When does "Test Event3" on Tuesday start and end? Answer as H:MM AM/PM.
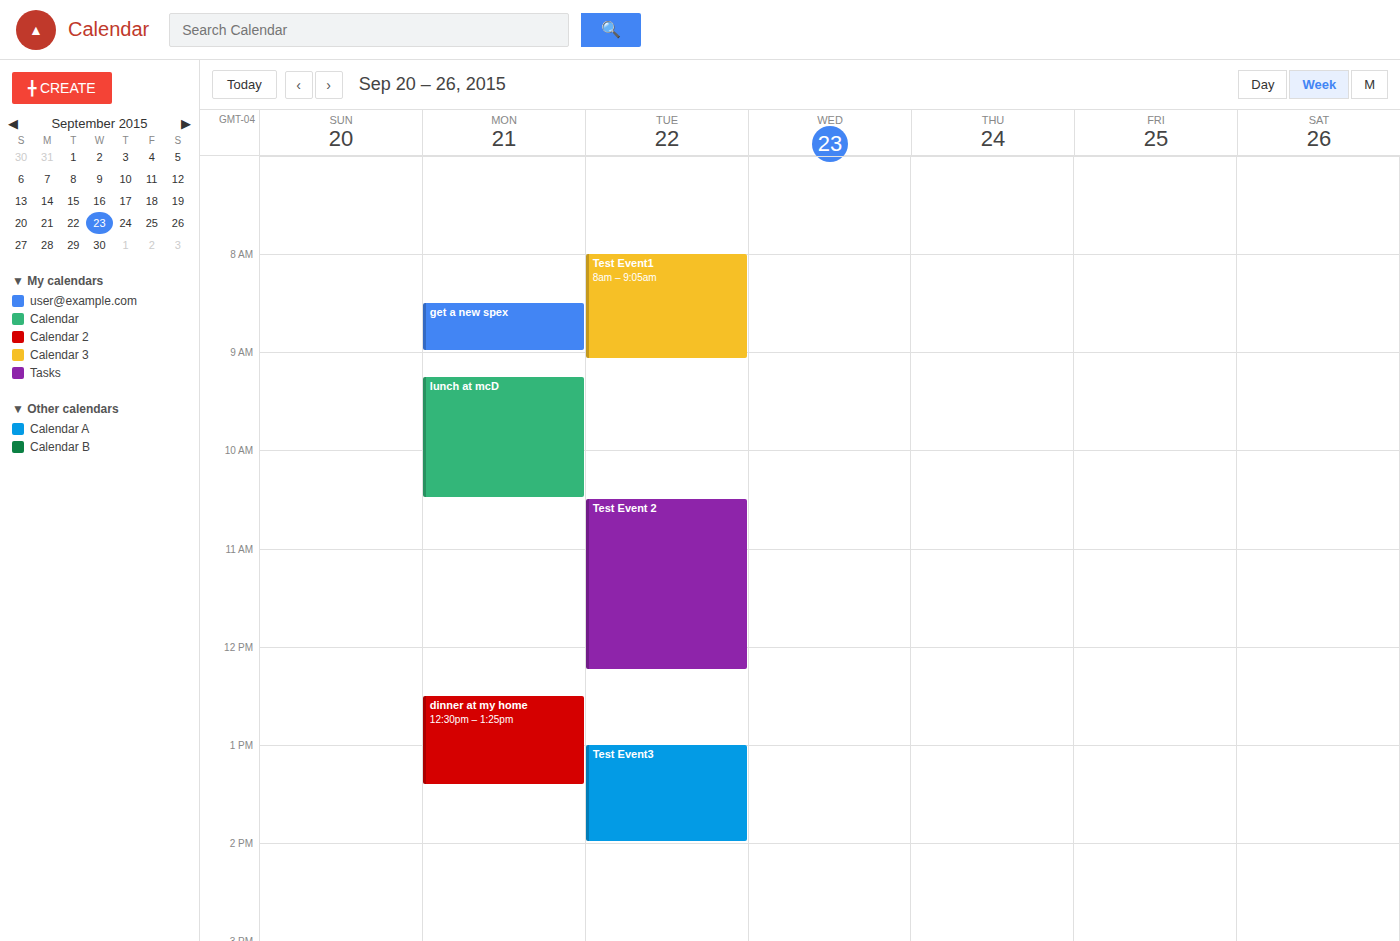
1:00 PM to 2:00 PM